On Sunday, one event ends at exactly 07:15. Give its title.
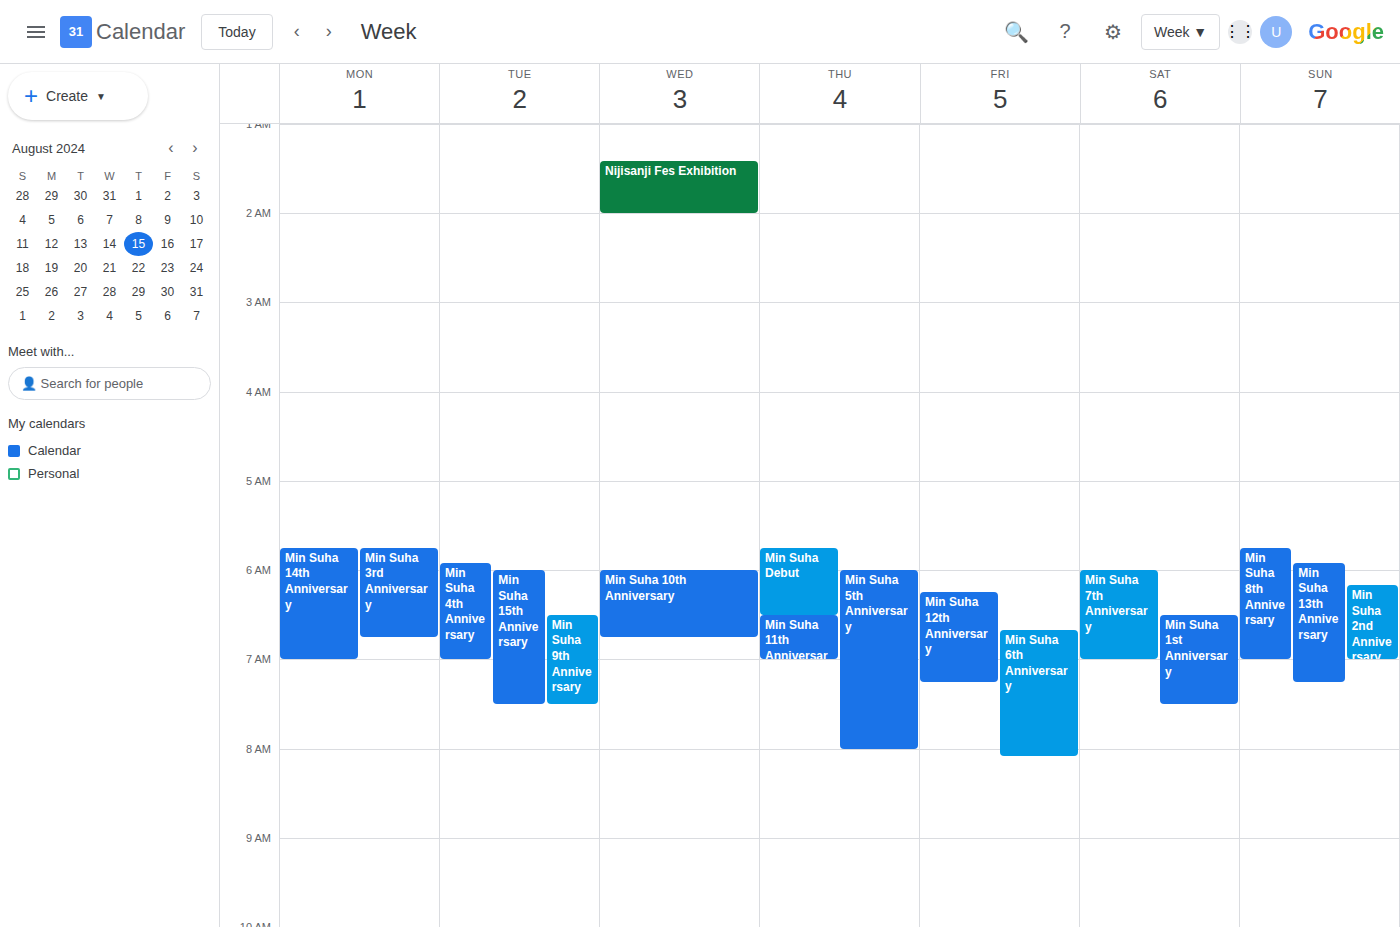
"Min Suha 13th Anniversary"